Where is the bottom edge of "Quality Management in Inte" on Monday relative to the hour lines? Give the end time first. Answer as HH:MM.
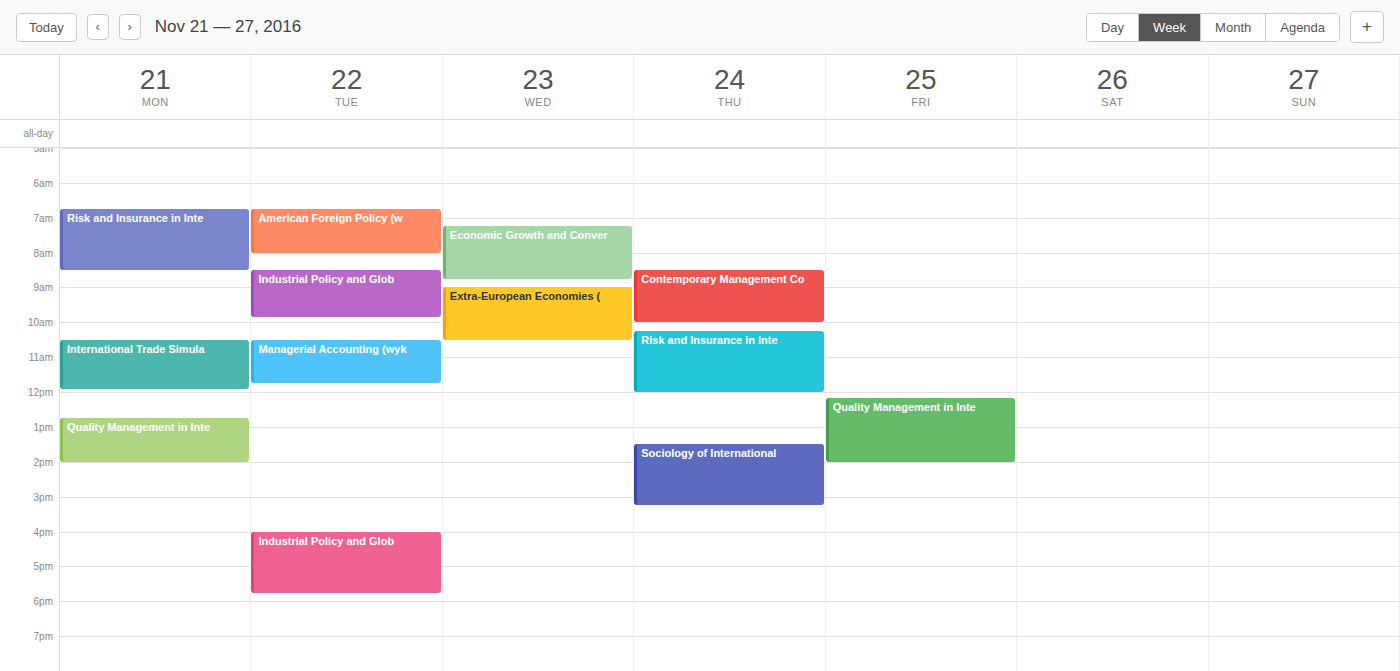
14:00 -- exactly on the 14:00 line.